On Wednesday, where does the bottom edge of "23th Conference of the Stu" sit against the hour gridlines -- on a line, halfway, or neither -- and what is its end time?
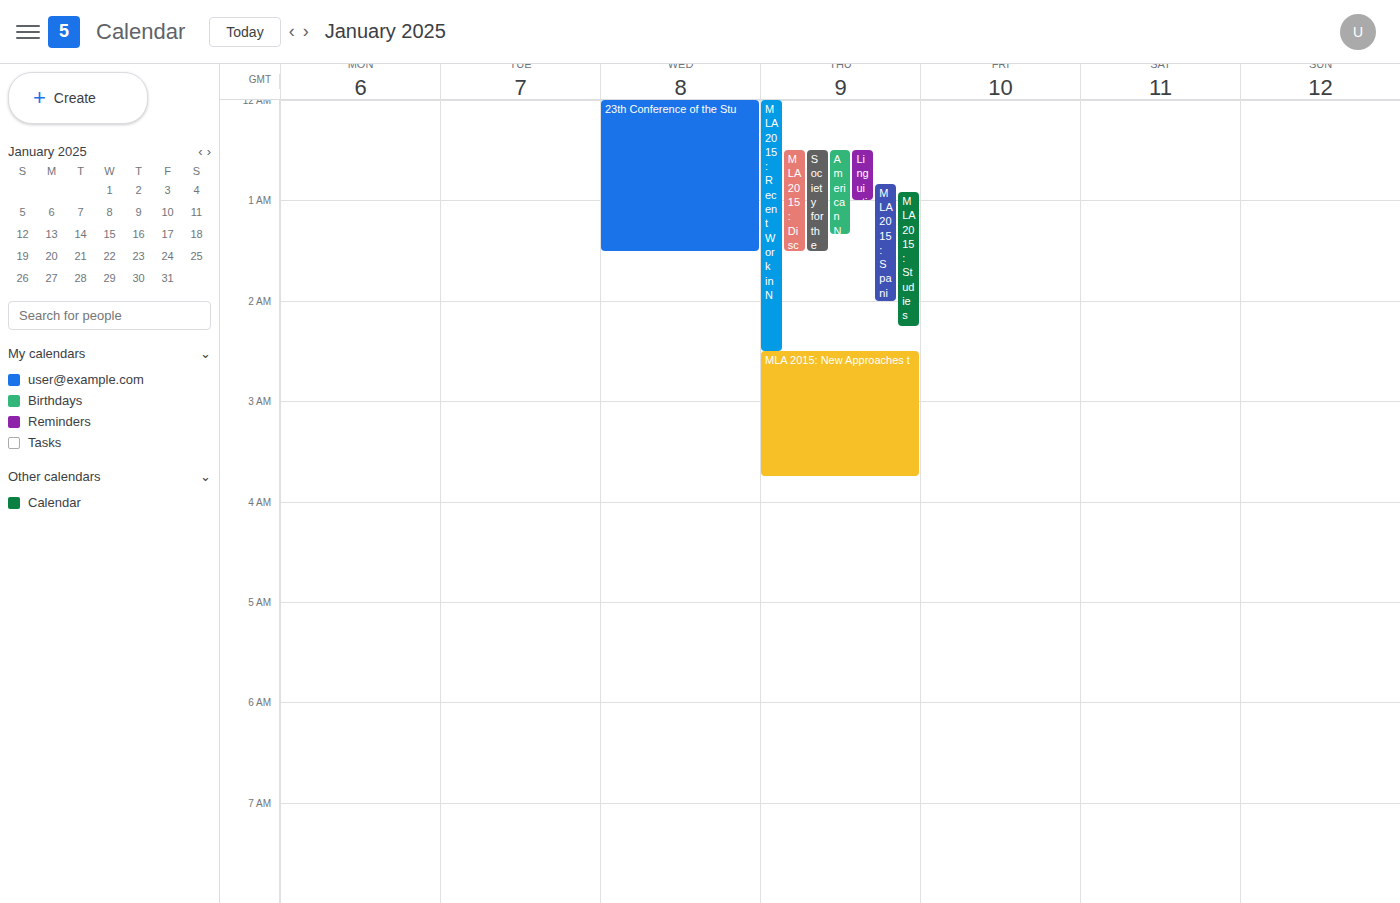
1:30 AM -- halfway between the 1 AM and 2 AM lines.